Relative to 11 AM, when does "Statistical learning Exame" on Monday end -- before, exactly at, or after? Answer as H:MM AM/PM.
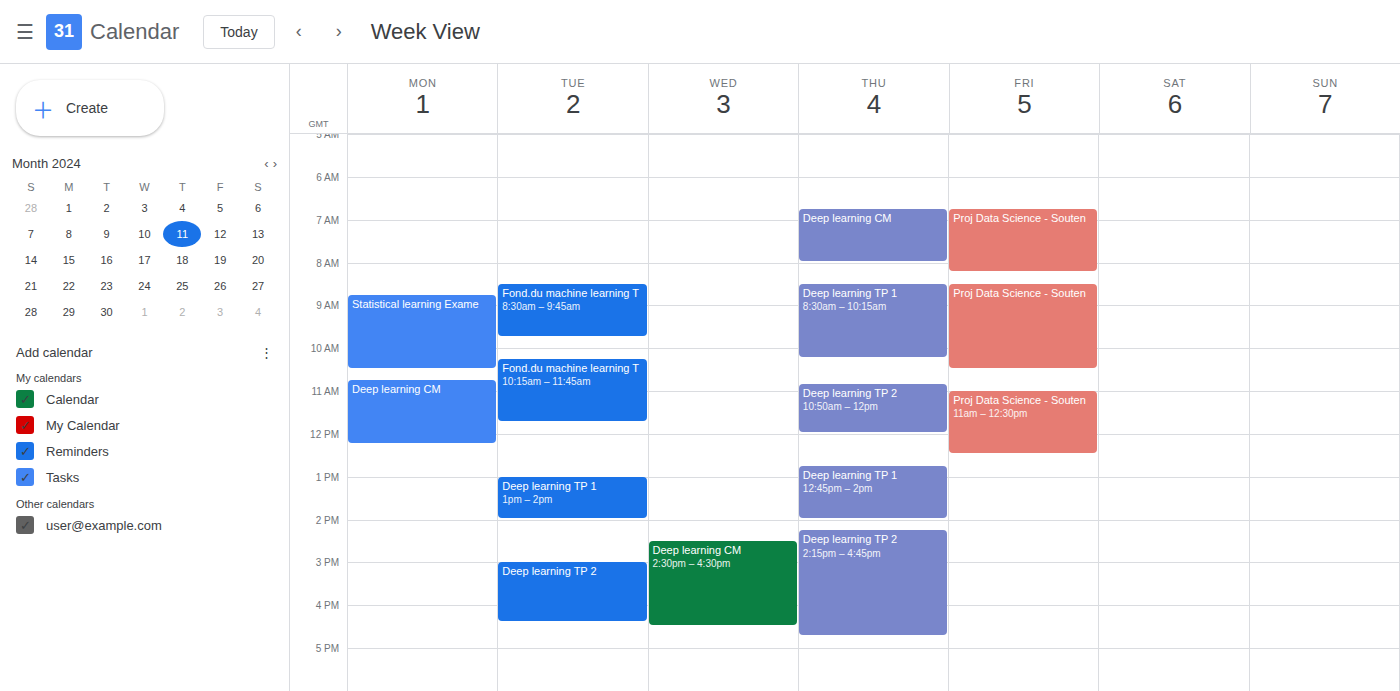
10:30 AM -- before 11 AM, 30 minutes above the 11 AM line.